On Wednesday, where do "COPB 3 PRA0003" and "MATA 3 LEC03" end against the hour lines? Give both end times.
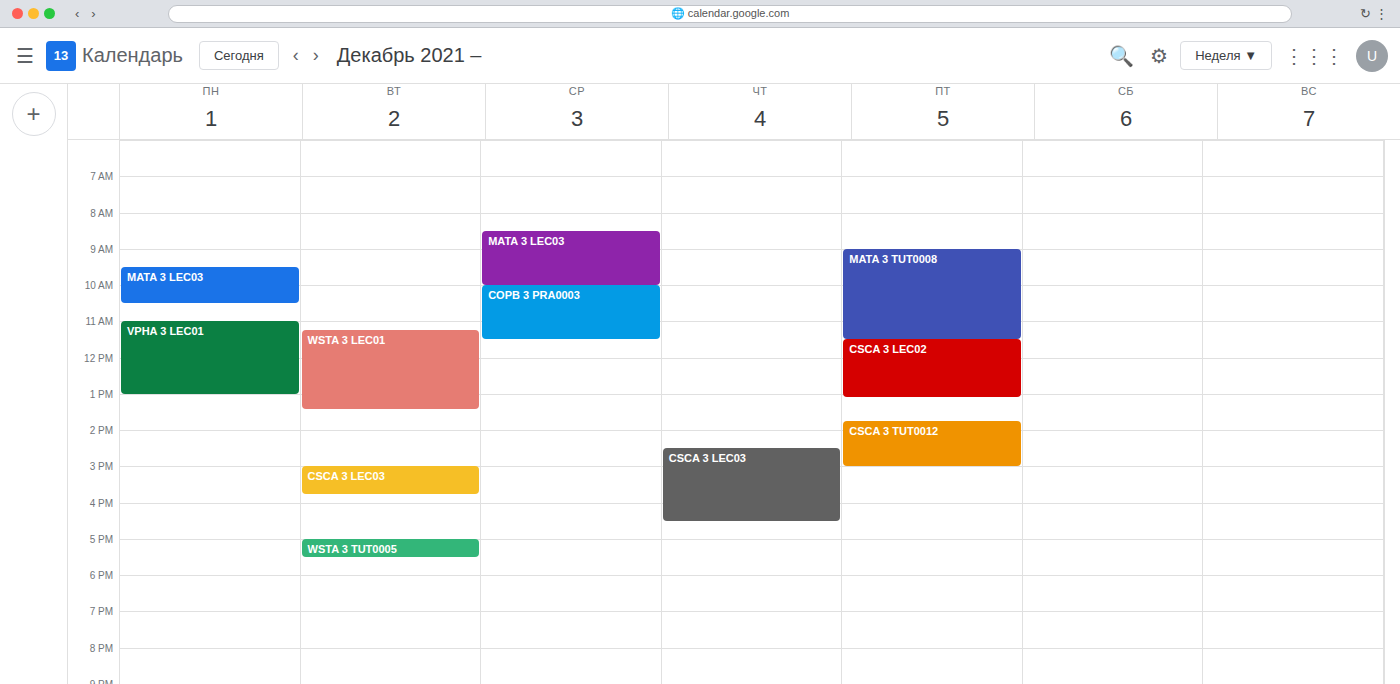
"COPB 3 PRA0003": 11:30 AM, halfway between the 11 AM and 12 PM lines. "MATA 3 LEC03": 10:00 AM, exactly on the 10 AM line.